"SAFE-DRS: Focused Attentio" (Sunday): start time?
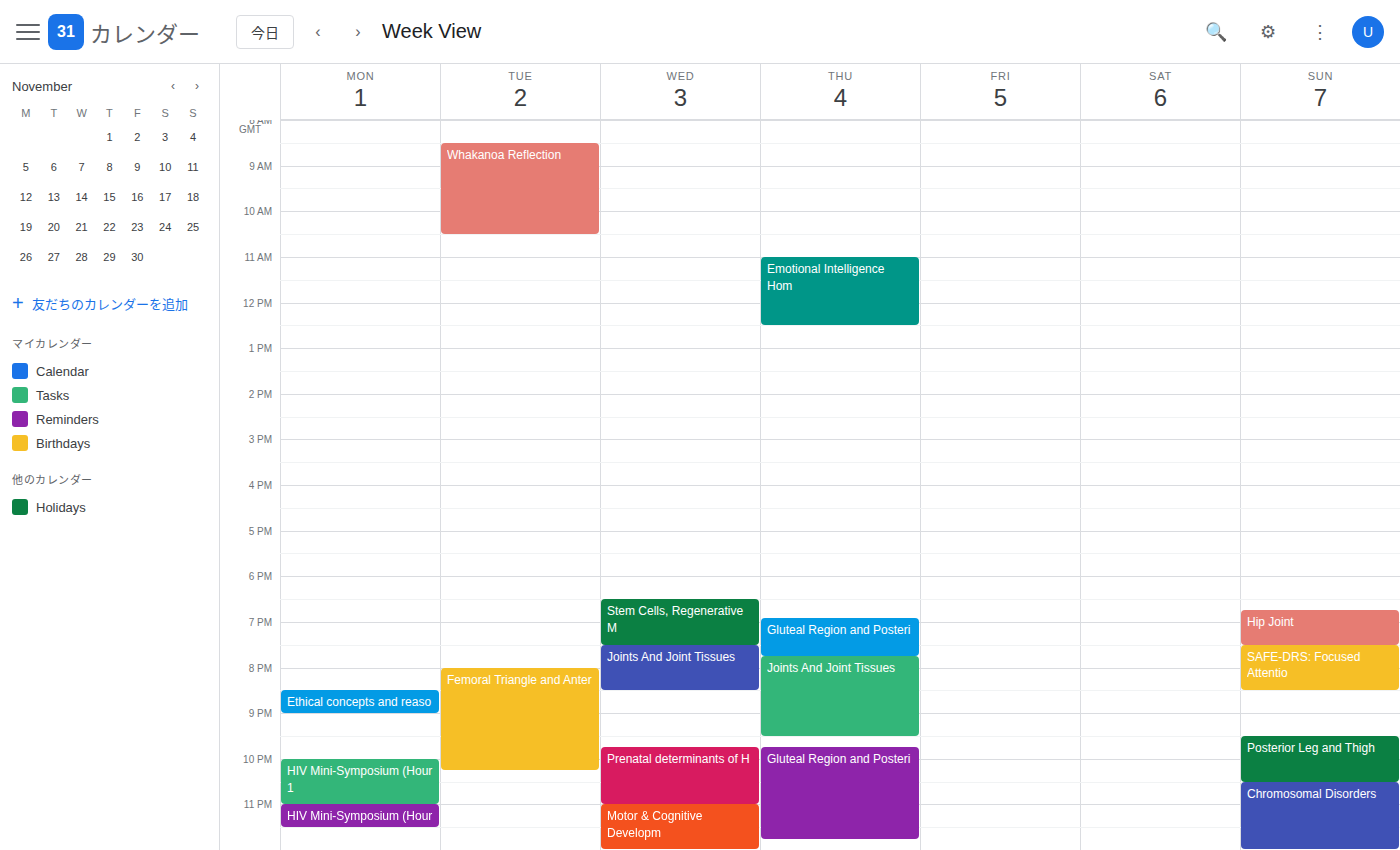
7:30 PM